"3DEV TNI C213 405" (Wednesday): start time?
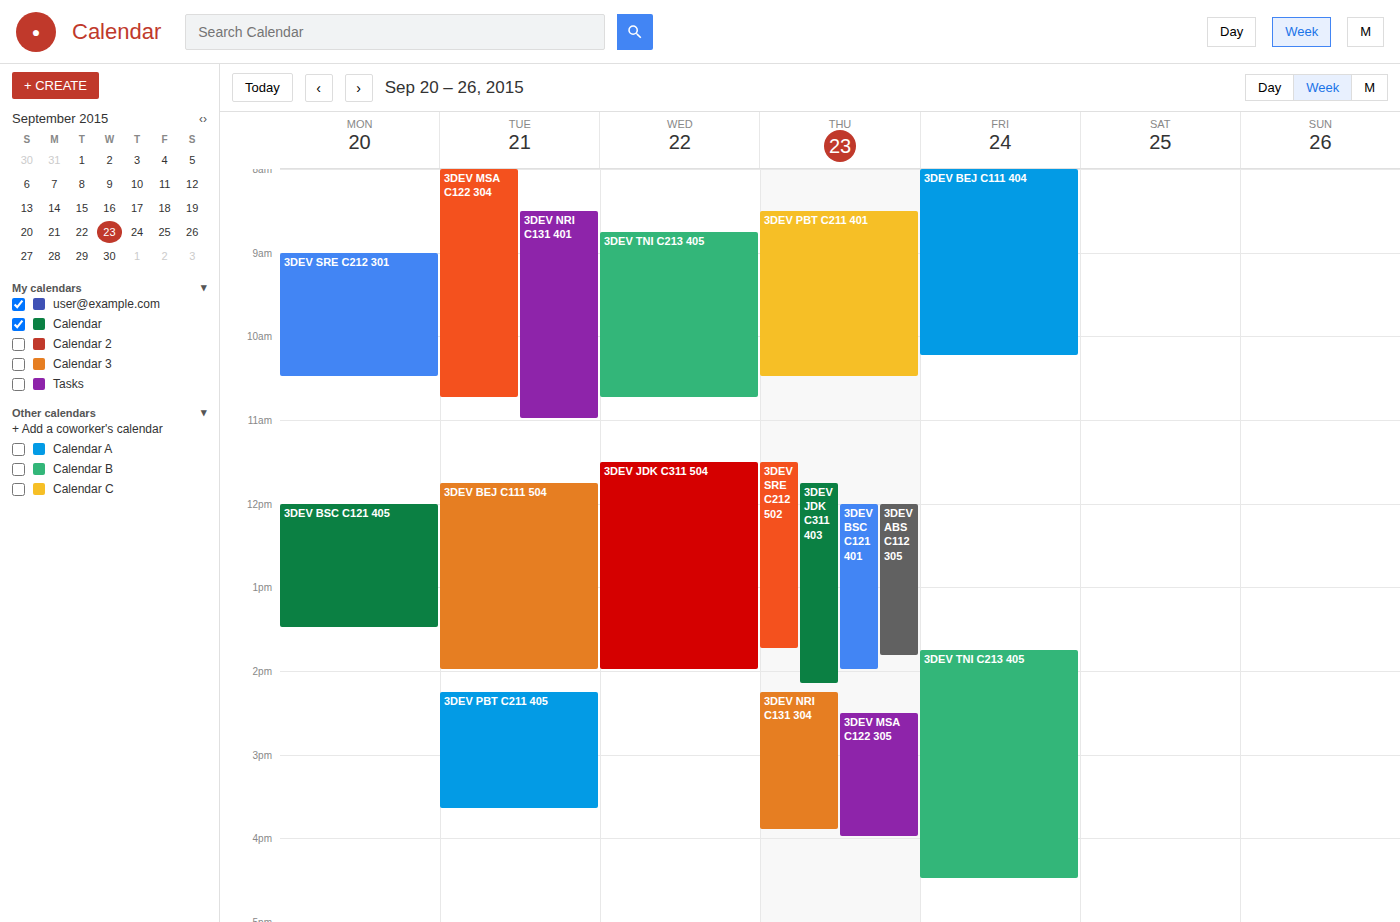
8:45 AM